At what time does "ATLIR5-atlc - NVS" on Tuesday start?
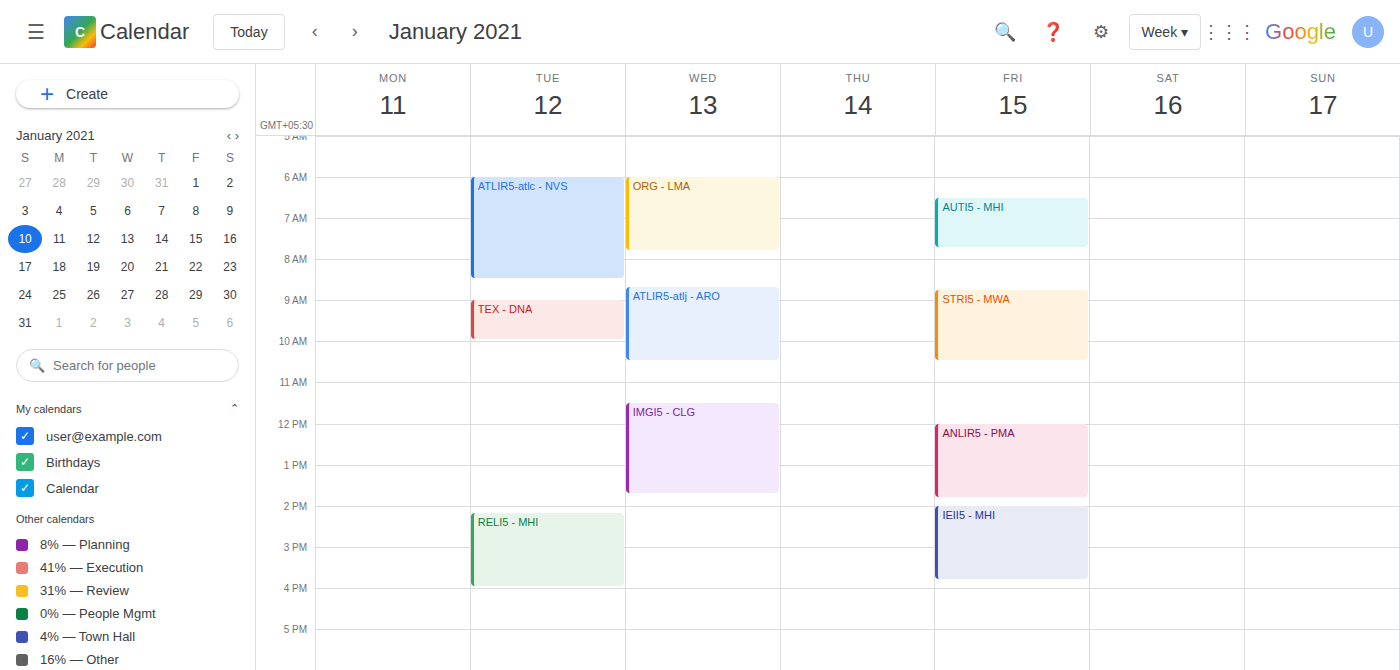
6:00 AM